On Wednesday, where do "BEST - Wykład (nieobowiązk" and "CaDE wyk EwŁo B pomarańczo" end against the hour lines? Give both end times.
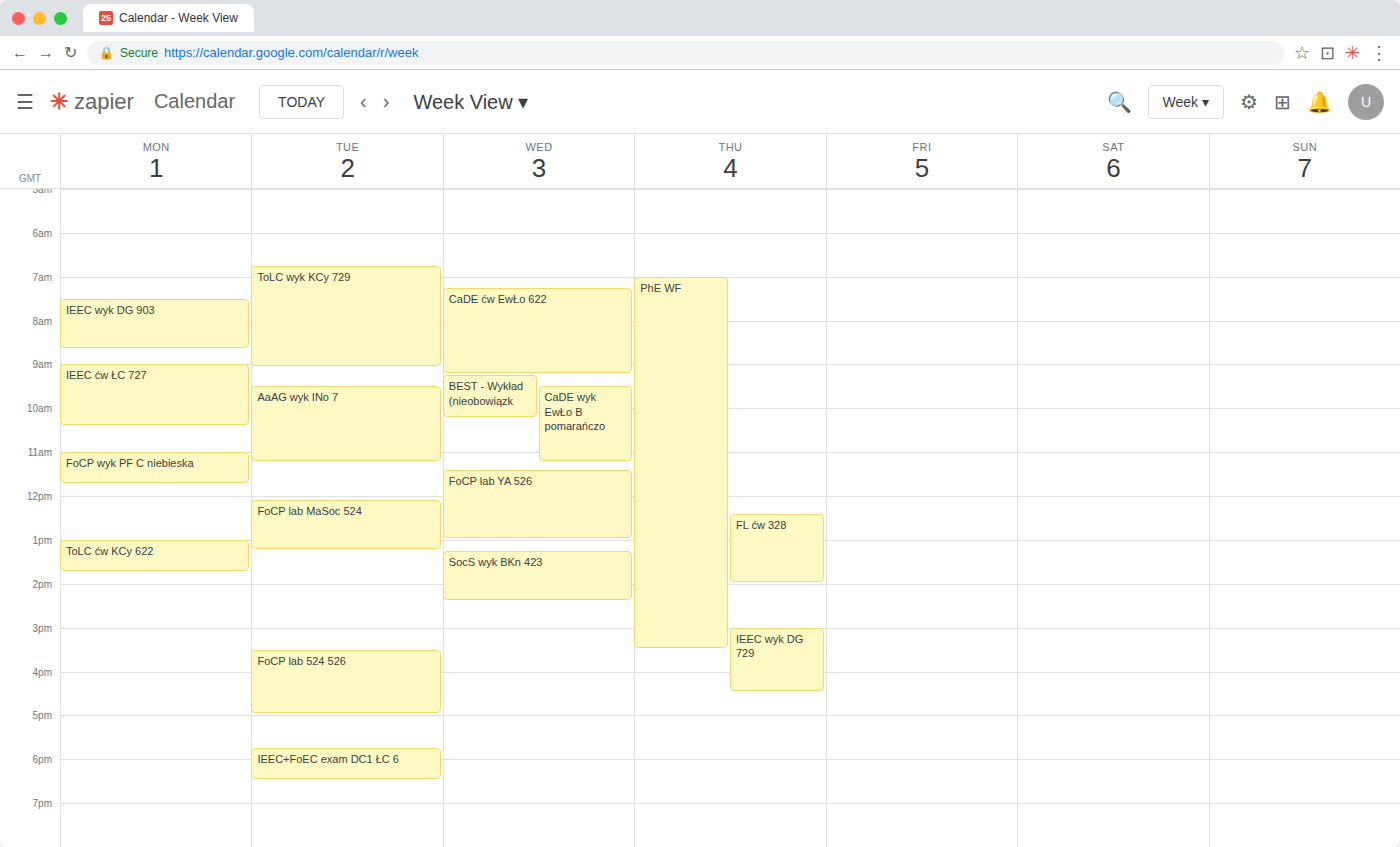
"BEST - Wykład (nieobowiązk": 10:15 AM, neither: a quarter of the way from the 10 AM line to the 11 AM line. "CaDE wyk EwŁo B pomarańczo": 11:15 AM, neither: a quarter of the way from the 11 AM line to the 12 PM line.